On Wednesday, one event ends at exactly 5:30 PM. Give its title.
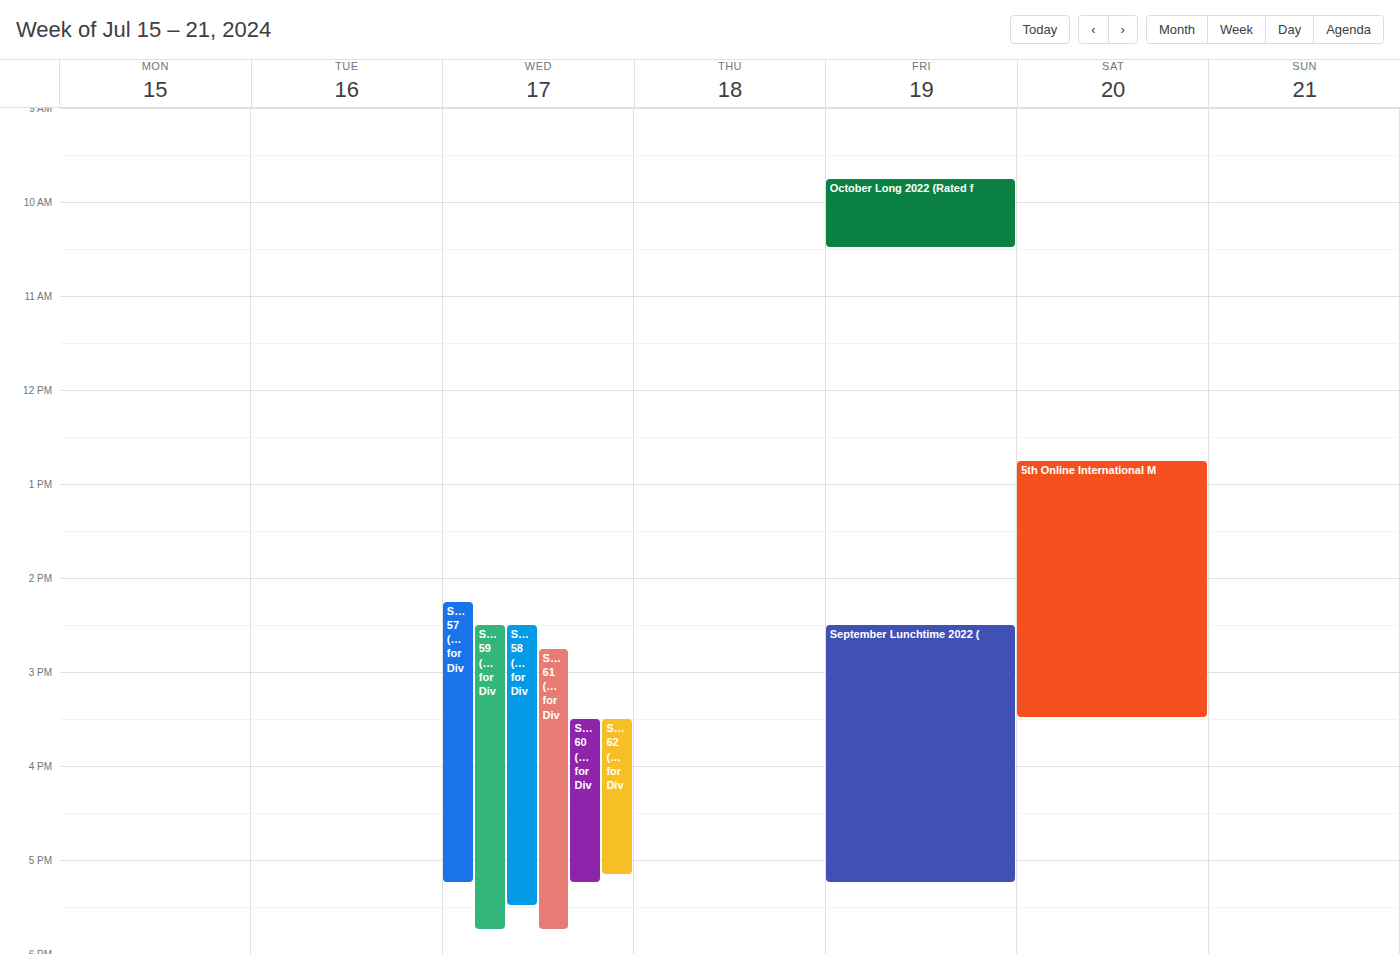
"Starters 58 (Rated for Div"